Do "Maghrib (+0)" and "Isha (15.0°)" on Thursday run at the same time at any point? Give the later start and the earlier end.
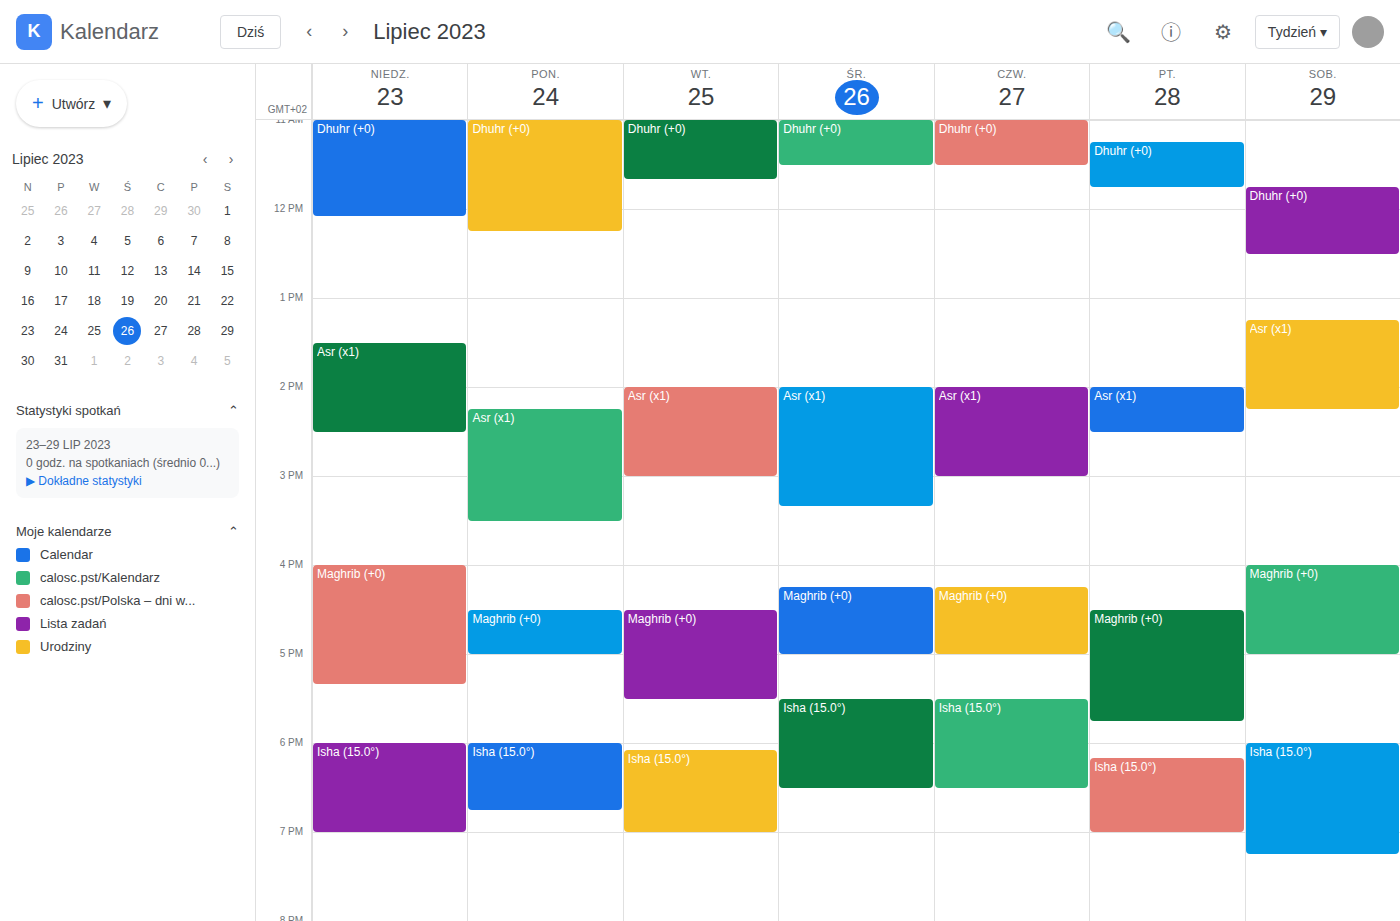
"Maghrib (+0)" ends at 5:00 PM and "Isha (15.0°)" starts at 5:30 PM -- no overlap.